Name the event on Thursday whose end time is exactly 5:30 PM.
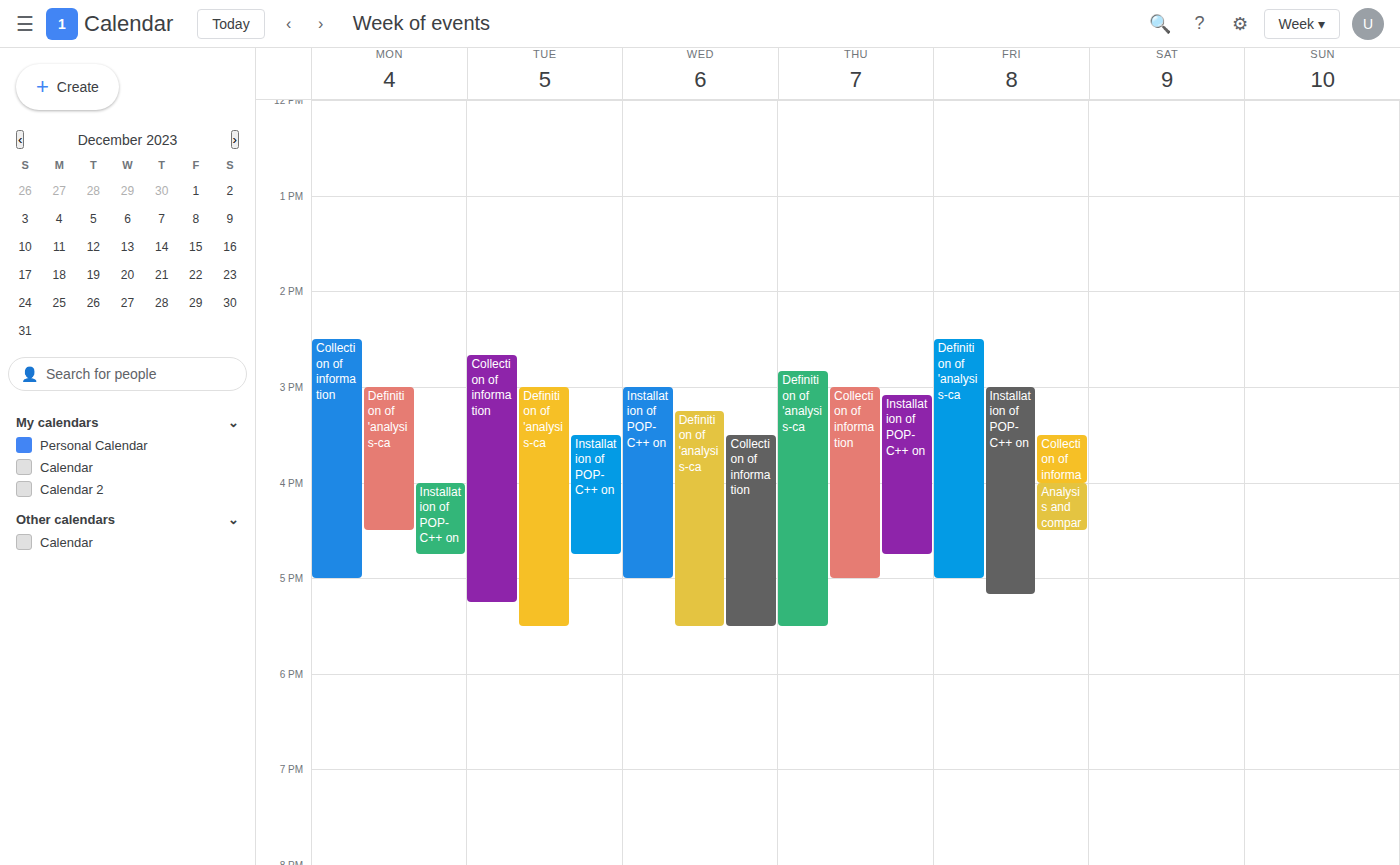
"Definition of 'analysis-ca"